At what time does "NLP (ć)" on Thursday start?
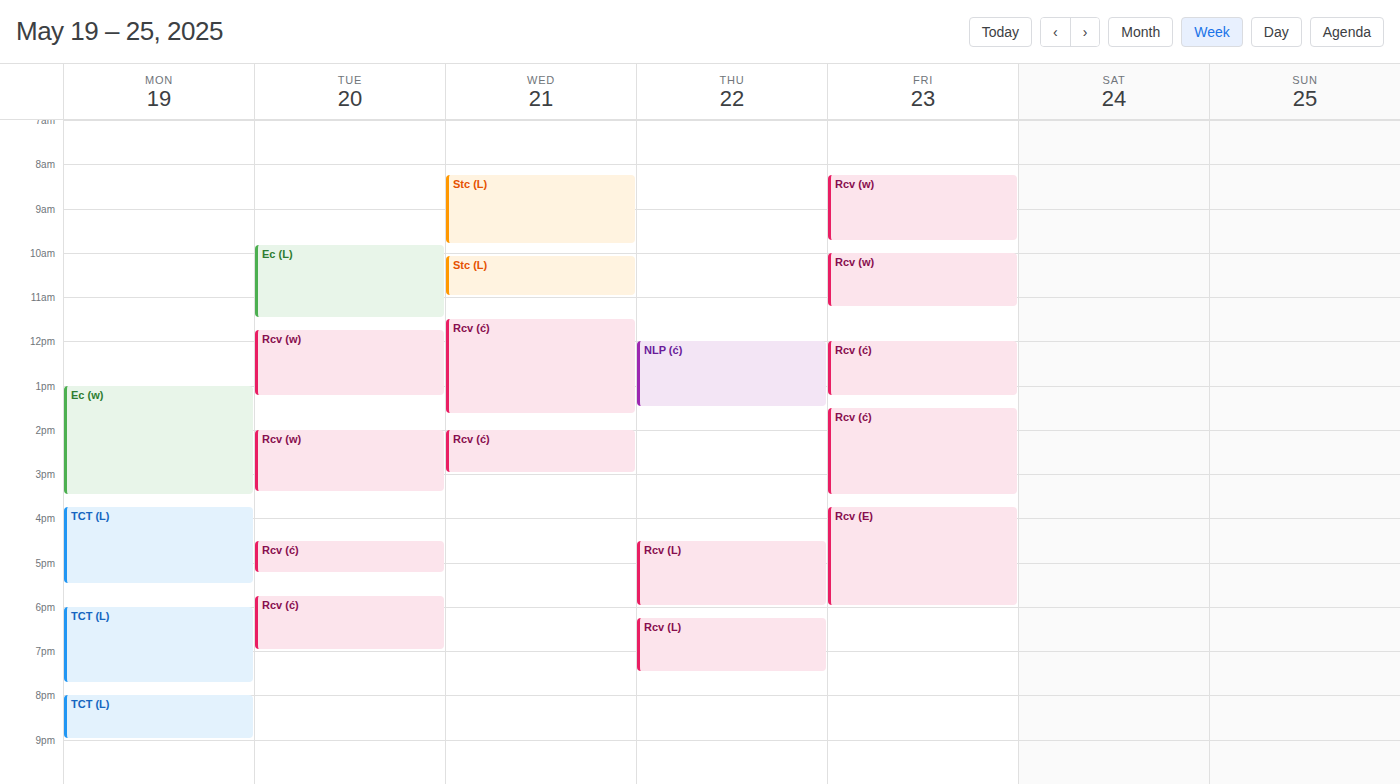
12:00 PM